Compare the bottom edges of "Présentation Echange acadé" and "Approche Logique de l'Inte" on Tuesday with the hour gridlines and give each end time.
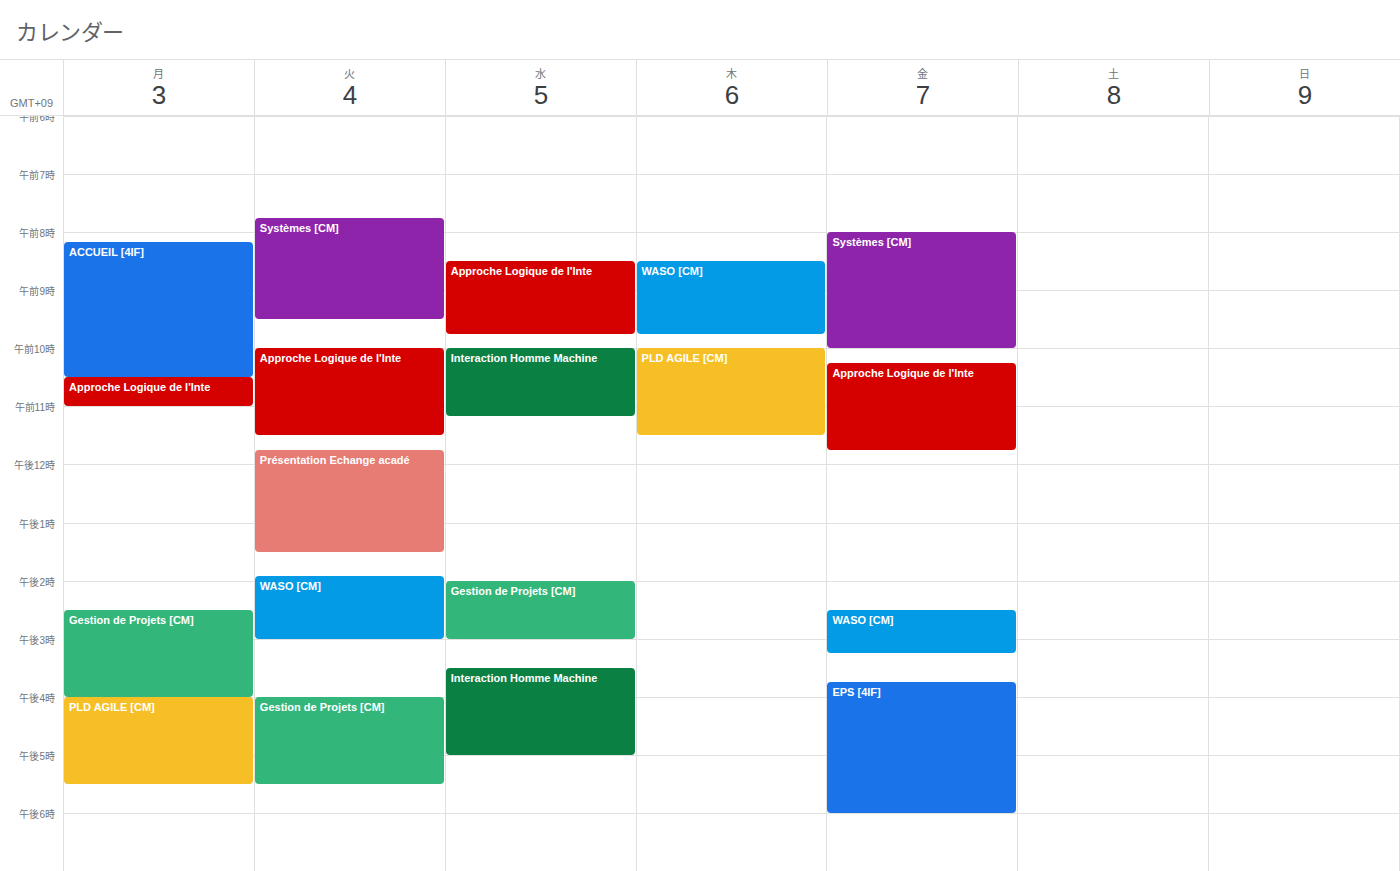
"Présentation Echange acadé": 1:30 PM, halfway between the 1 PM and 2 PM lines. "Approche Logique de l'Inte": 11:30 AM, halfway between the 11 AM and 12 PM lines.